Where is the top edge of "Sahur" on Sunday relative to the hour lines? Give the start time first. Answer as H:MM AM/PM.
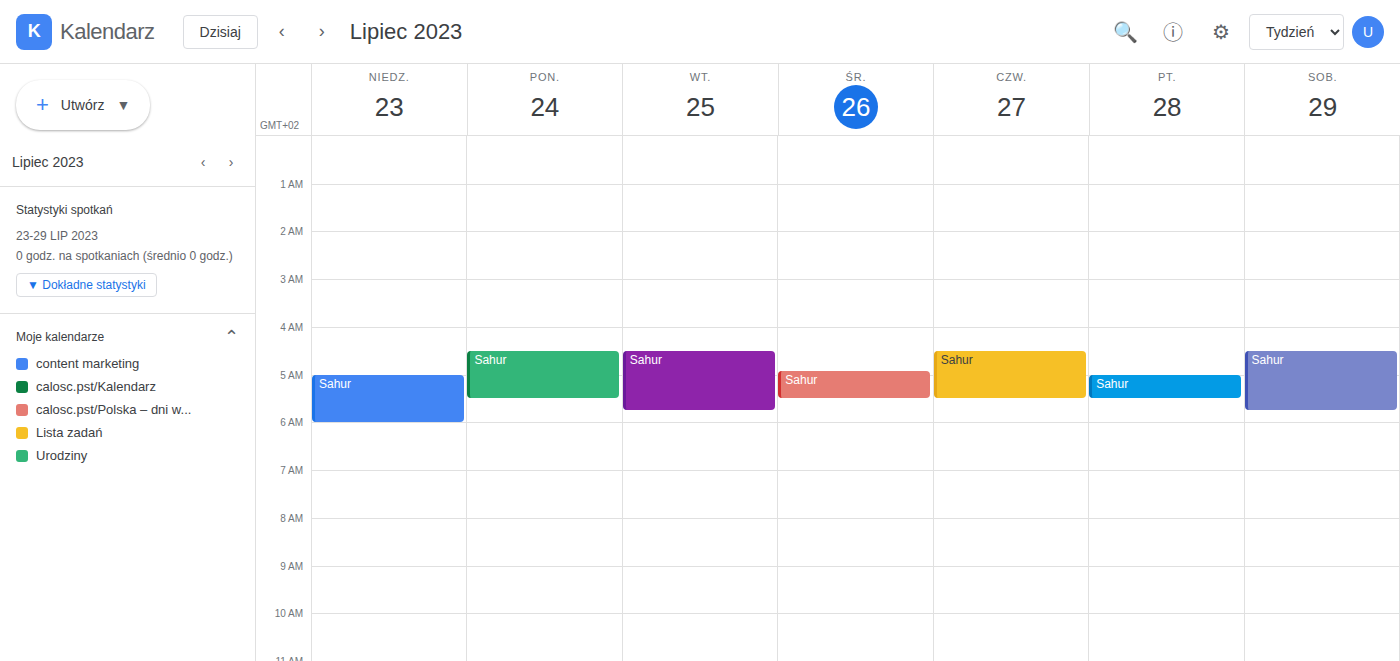
5:00 AM -- exactly on the 5 AM line.